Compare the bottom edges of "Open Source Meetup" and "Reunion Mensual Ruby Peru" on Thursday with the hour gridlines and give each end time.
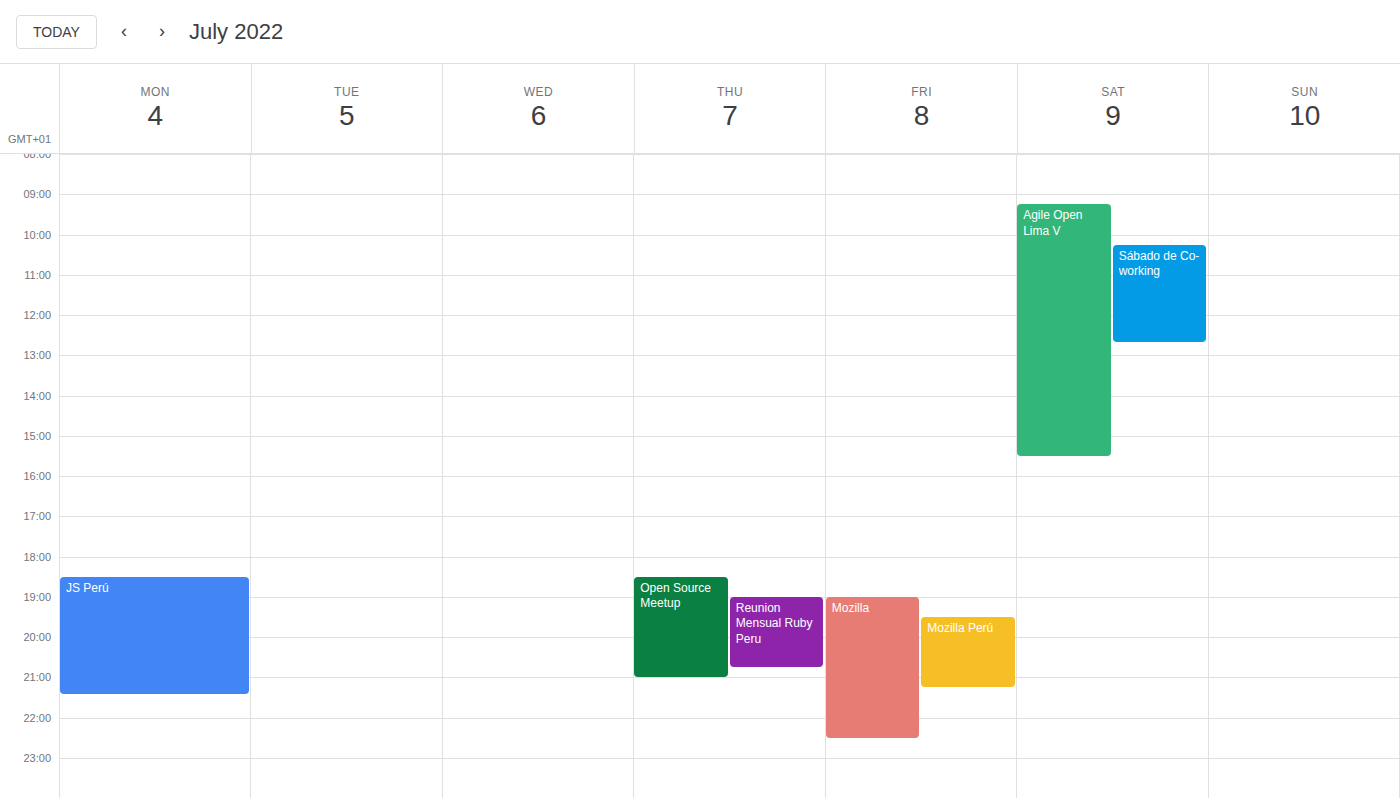
"Open Source Meetup": 9:00 PM, exactly on the 9 PM line. "Reunion Mensual Ruby Peru": 8:45 PM, neither: three quarters of the way from the 8 PM line to the 9 PM line.